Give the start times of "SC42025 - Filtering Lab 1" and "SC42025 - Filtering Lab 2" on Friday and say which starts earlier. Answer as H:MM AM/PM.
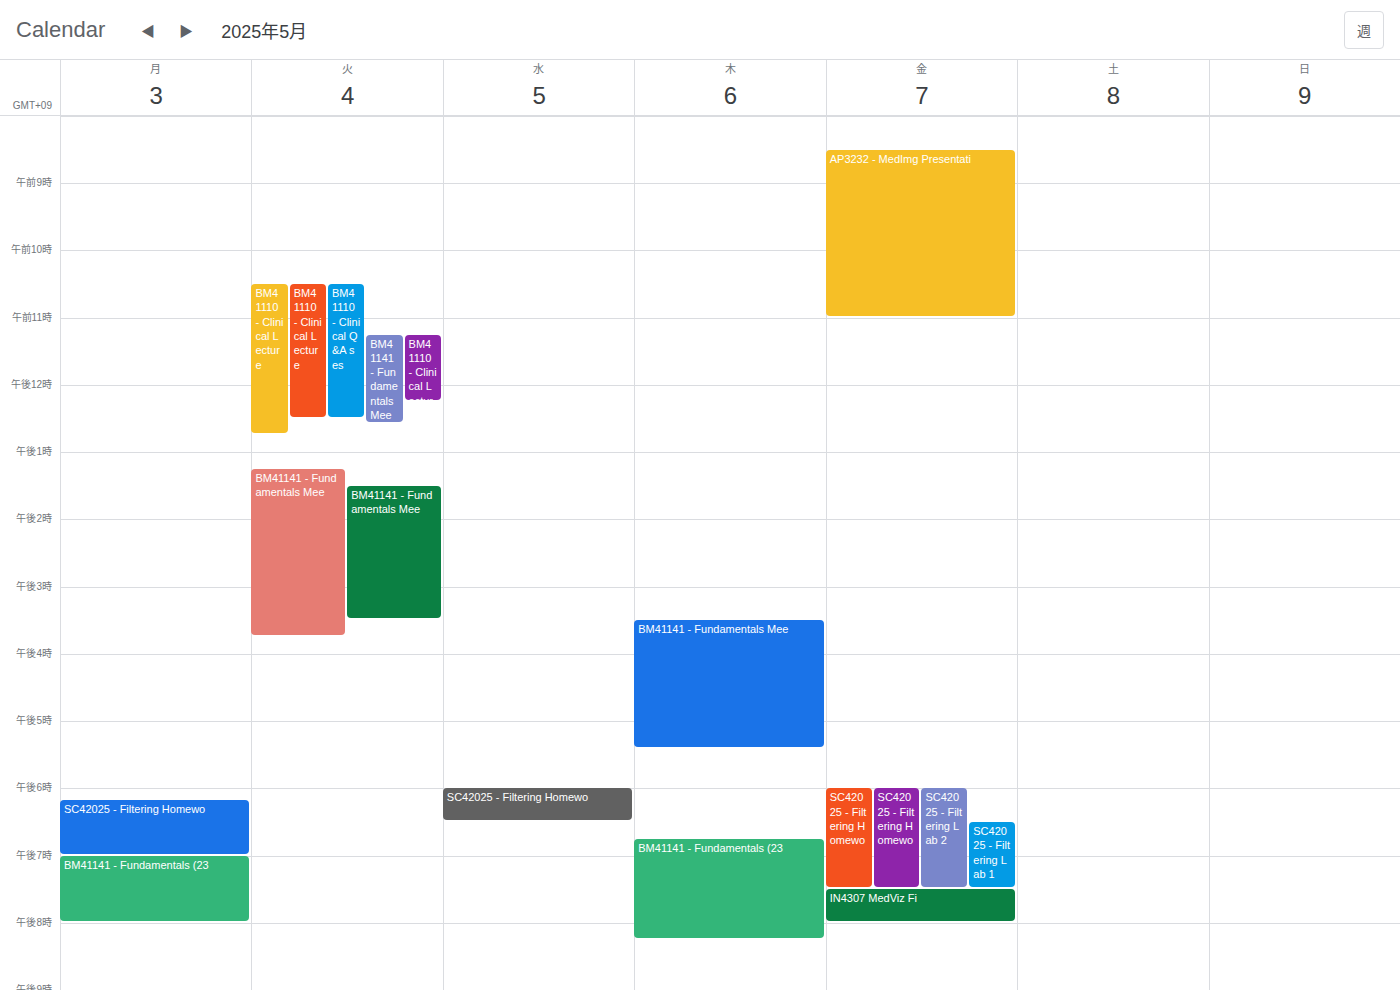
"SC42025 - Filtering Lab 2" 6:00 PM; "SC42025 - Filtering Lab 1" 6:30 PM.